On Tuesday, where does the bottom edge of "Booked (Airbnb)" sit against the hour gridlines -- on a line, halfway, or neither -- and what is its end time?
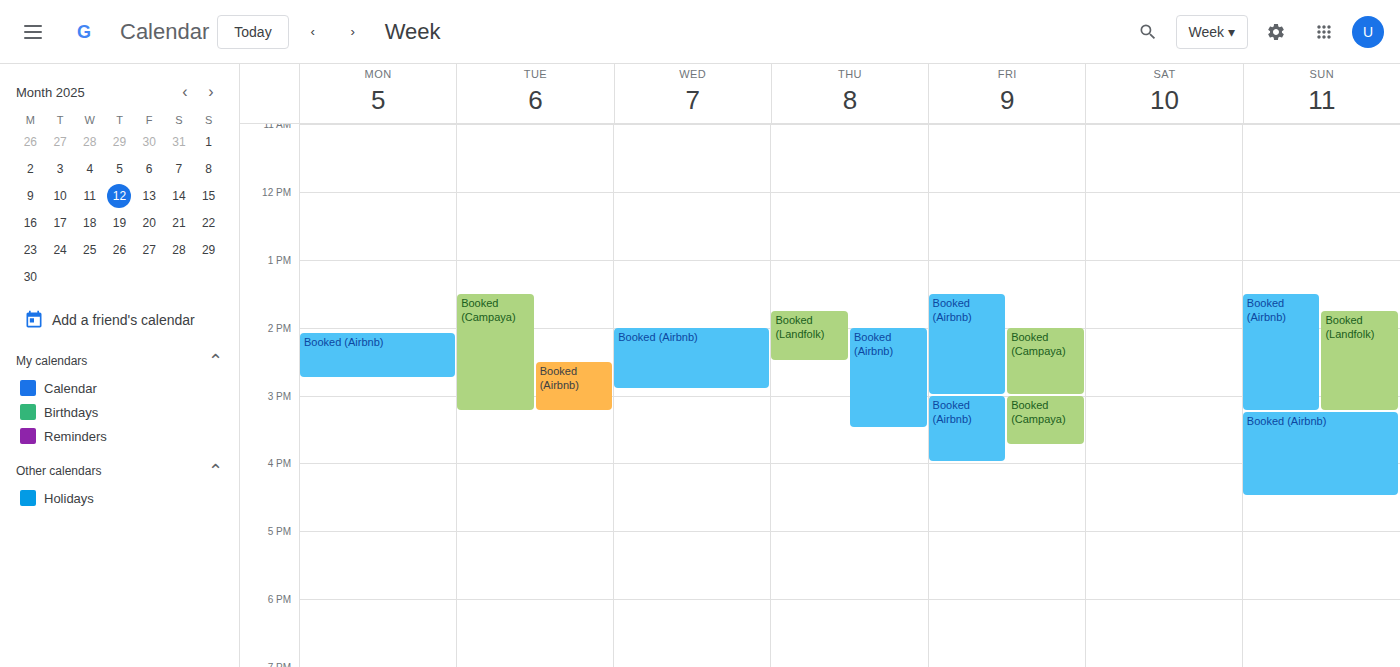
3:15 PM -- neither: a quarter of the way from the 3 PM line to the 4 PM line.